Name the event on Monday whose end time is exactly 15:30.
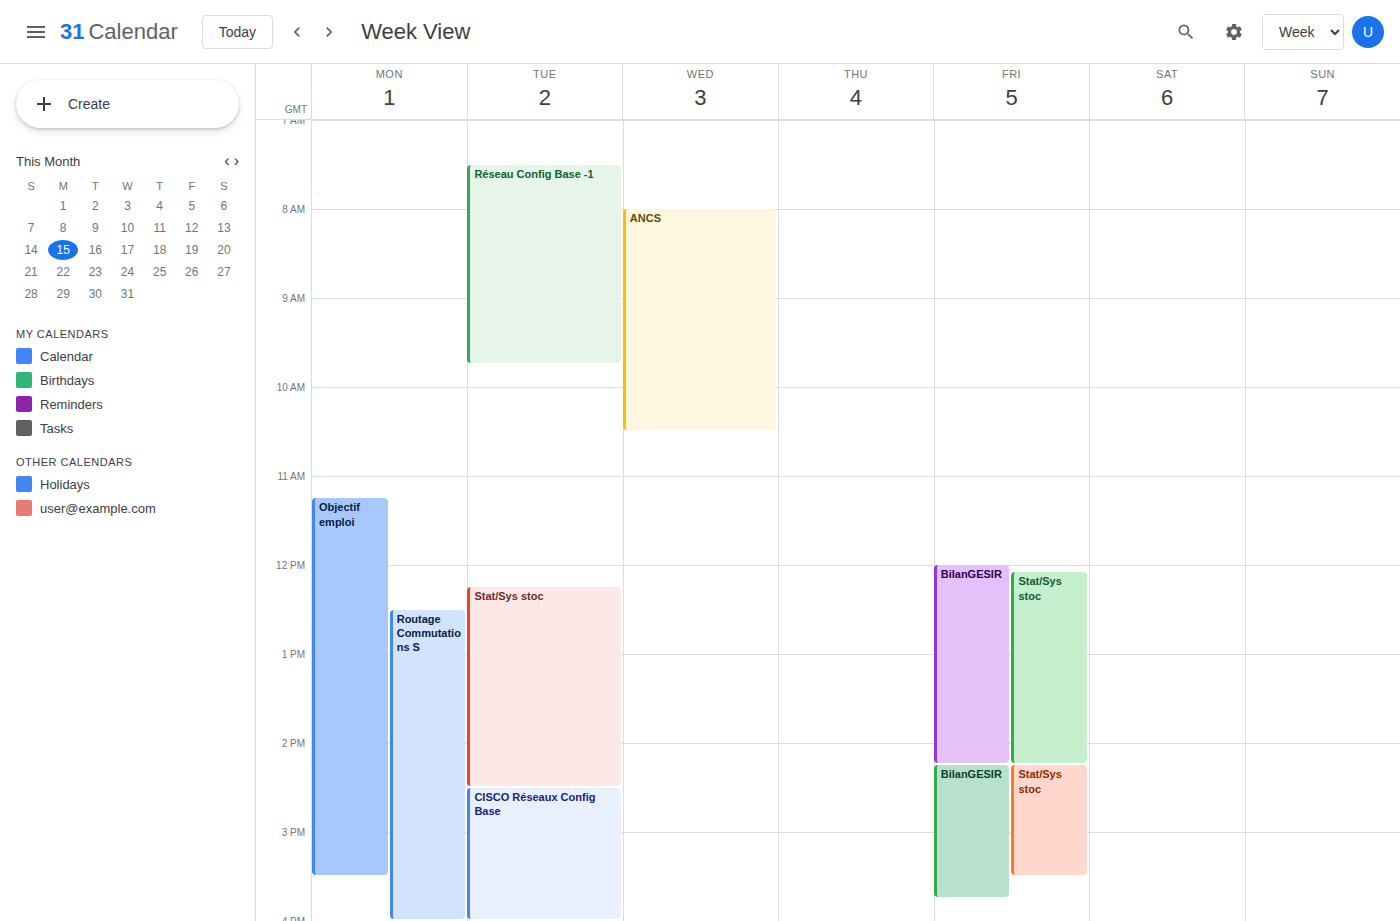
"Objectif emploi"